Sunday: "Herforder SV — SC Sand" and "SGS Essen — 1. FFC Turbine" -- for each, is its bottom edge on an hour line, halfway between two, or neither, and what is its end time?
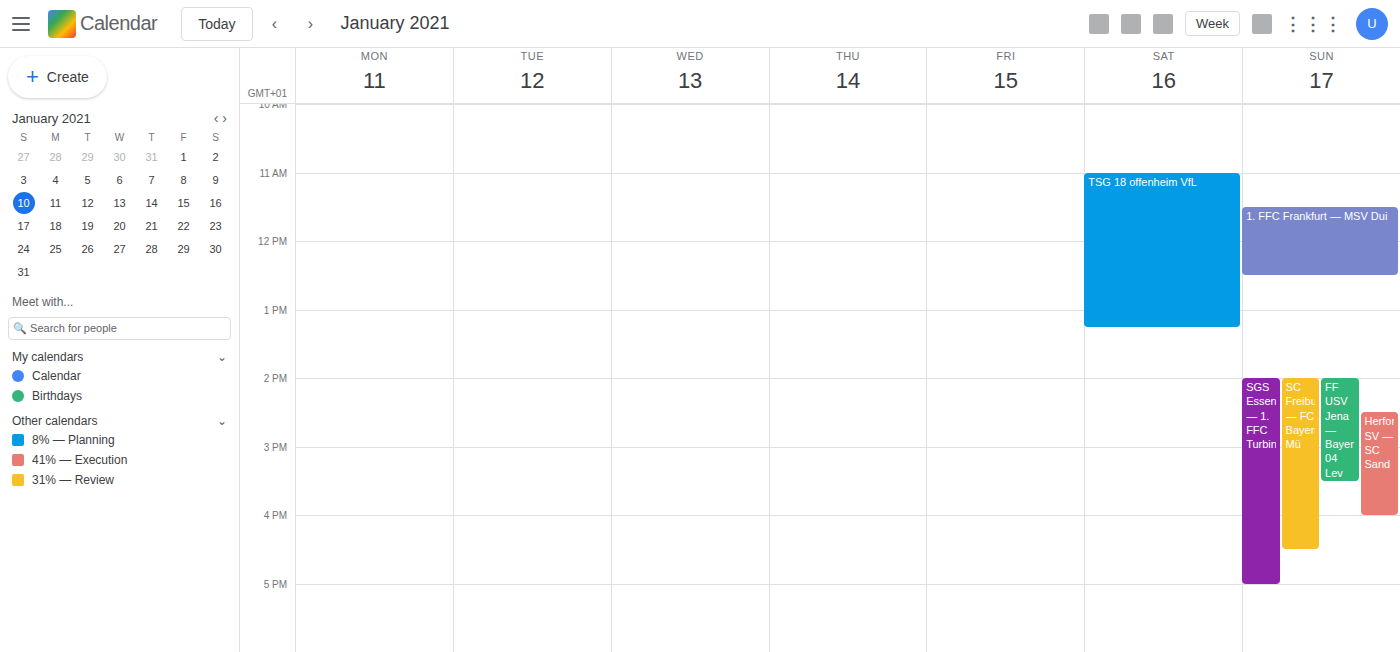
"Herforder SV — SC Sand": 4:00 PM, exactly on the 4 PM line. "SGS Essen — 1. FFC Turbine": 5:00 PM, exactly on the 5 PM line.